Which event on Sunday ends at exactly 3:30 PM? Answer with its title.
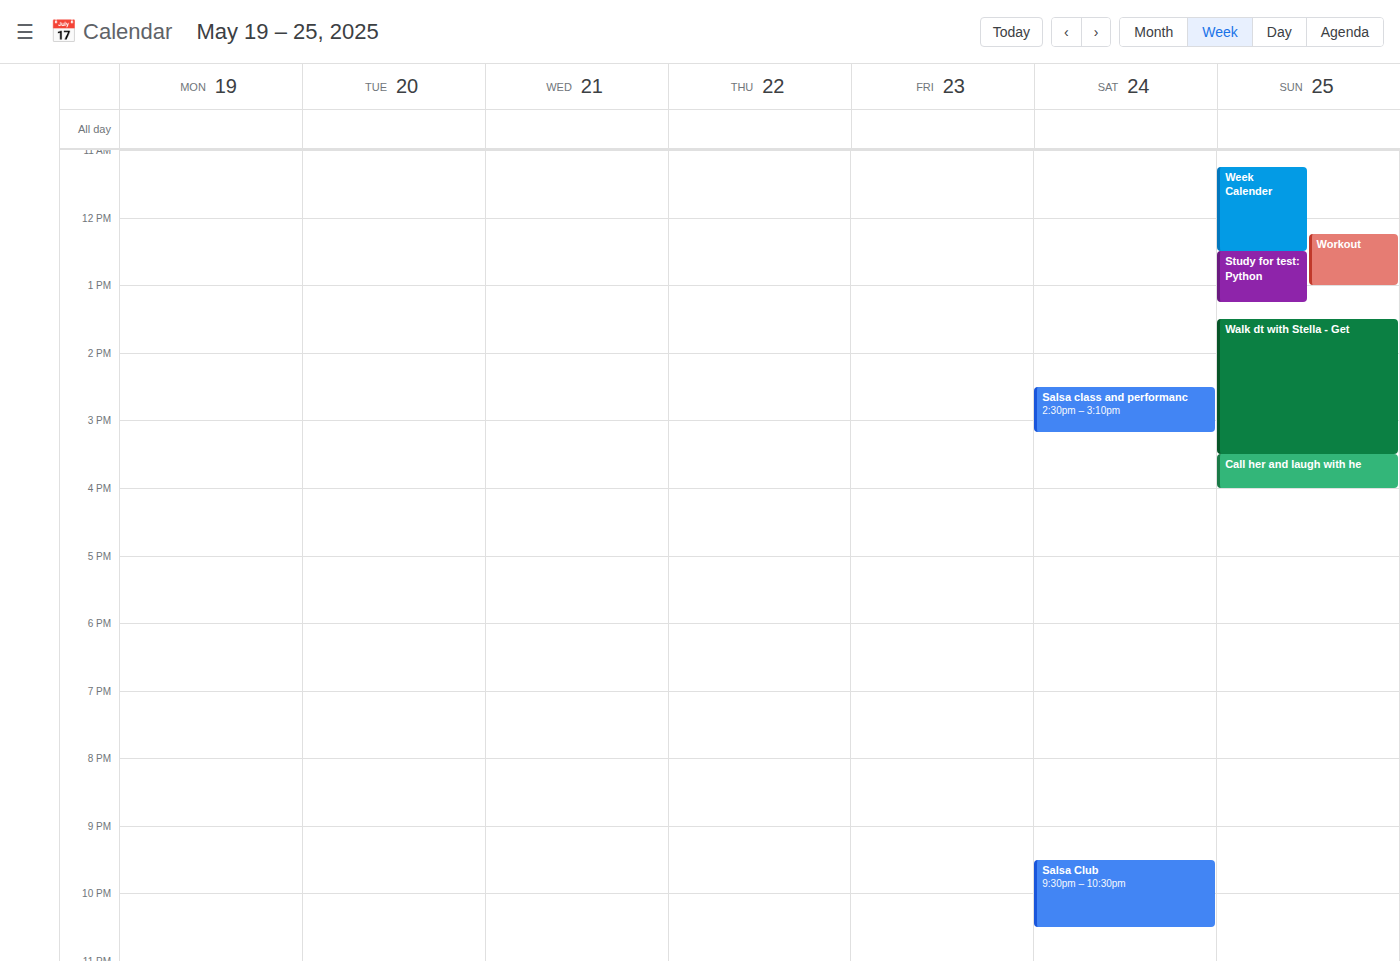
"Walk dt with Stella - Get"